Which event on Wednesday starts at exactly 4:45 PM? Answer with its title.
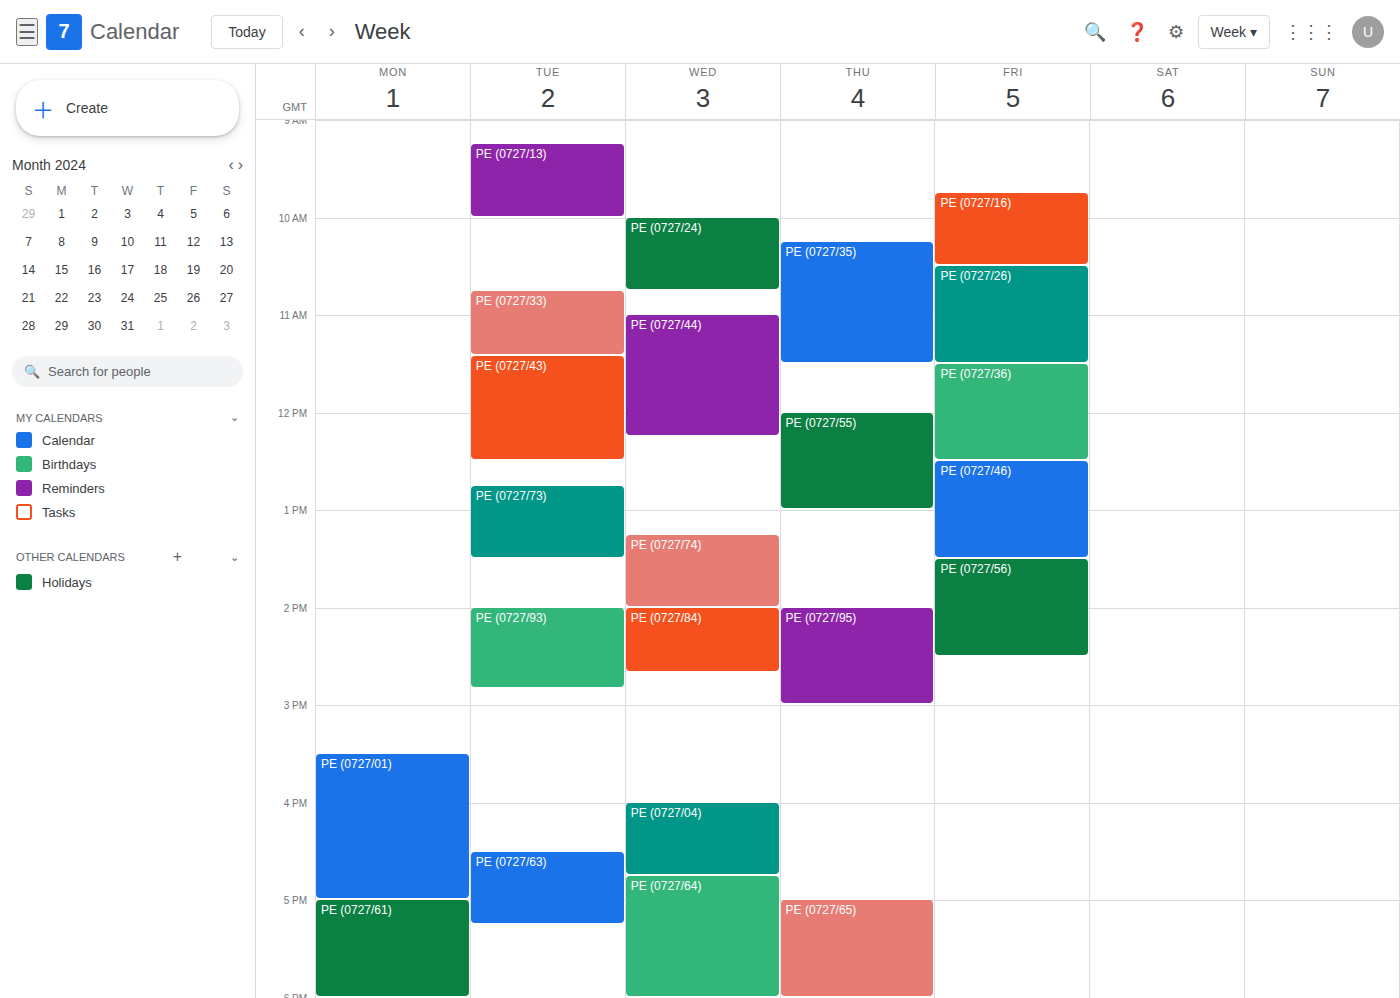
"PE (0727/64)"